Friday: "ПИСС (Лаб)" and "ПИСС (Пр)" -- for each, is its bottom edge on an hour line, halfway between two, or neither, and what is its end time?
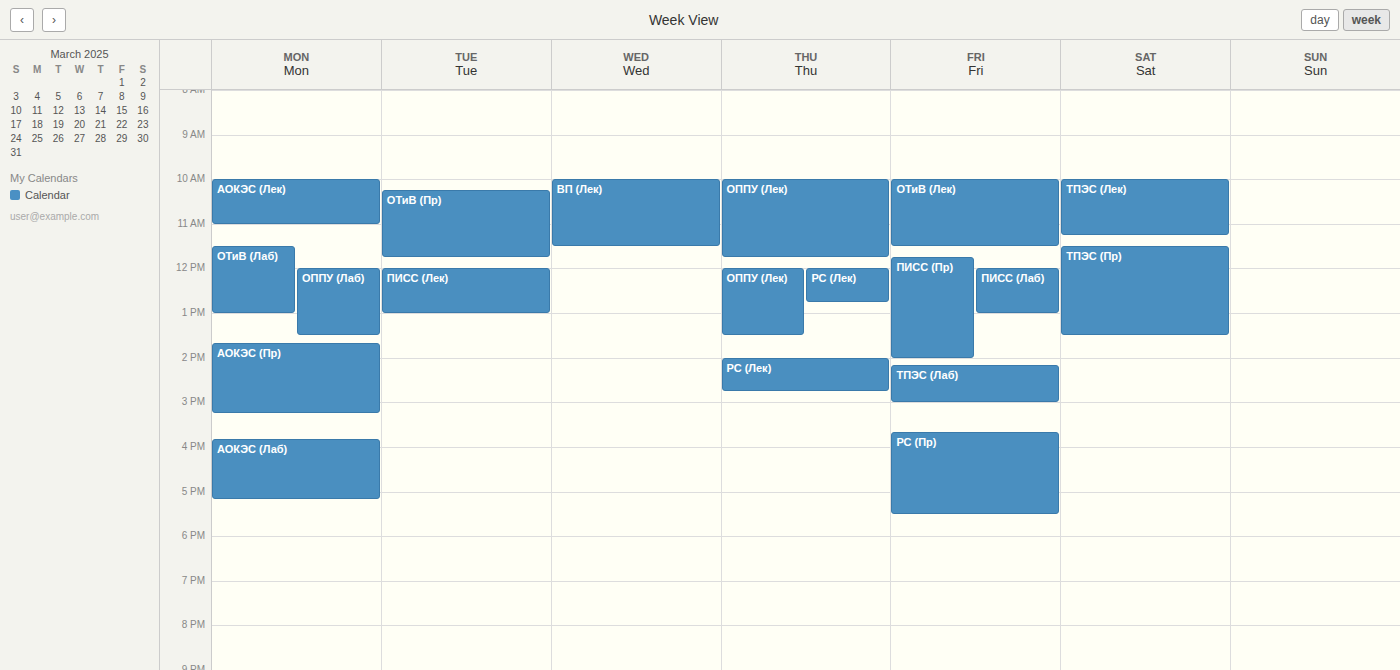
"ПИСС (Лаб)": 1:00 PM, exactly on the 1 PM line. "ПИСС (Пр)": 2:00 PM, exactly on the 2 PM line.